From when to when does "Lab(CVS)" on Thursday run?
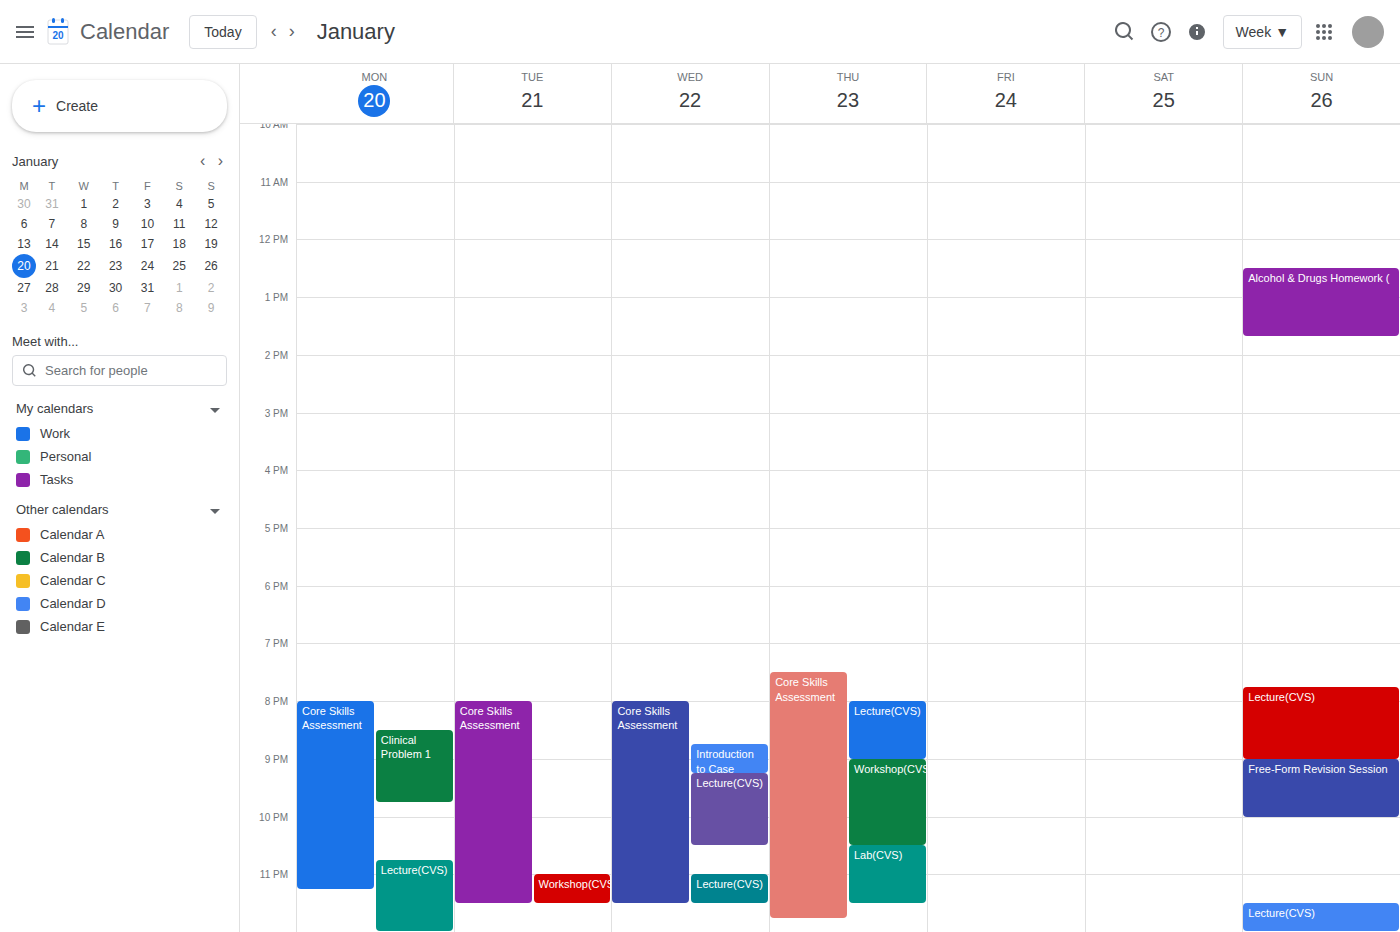
10:30 PM to 11:30 PM